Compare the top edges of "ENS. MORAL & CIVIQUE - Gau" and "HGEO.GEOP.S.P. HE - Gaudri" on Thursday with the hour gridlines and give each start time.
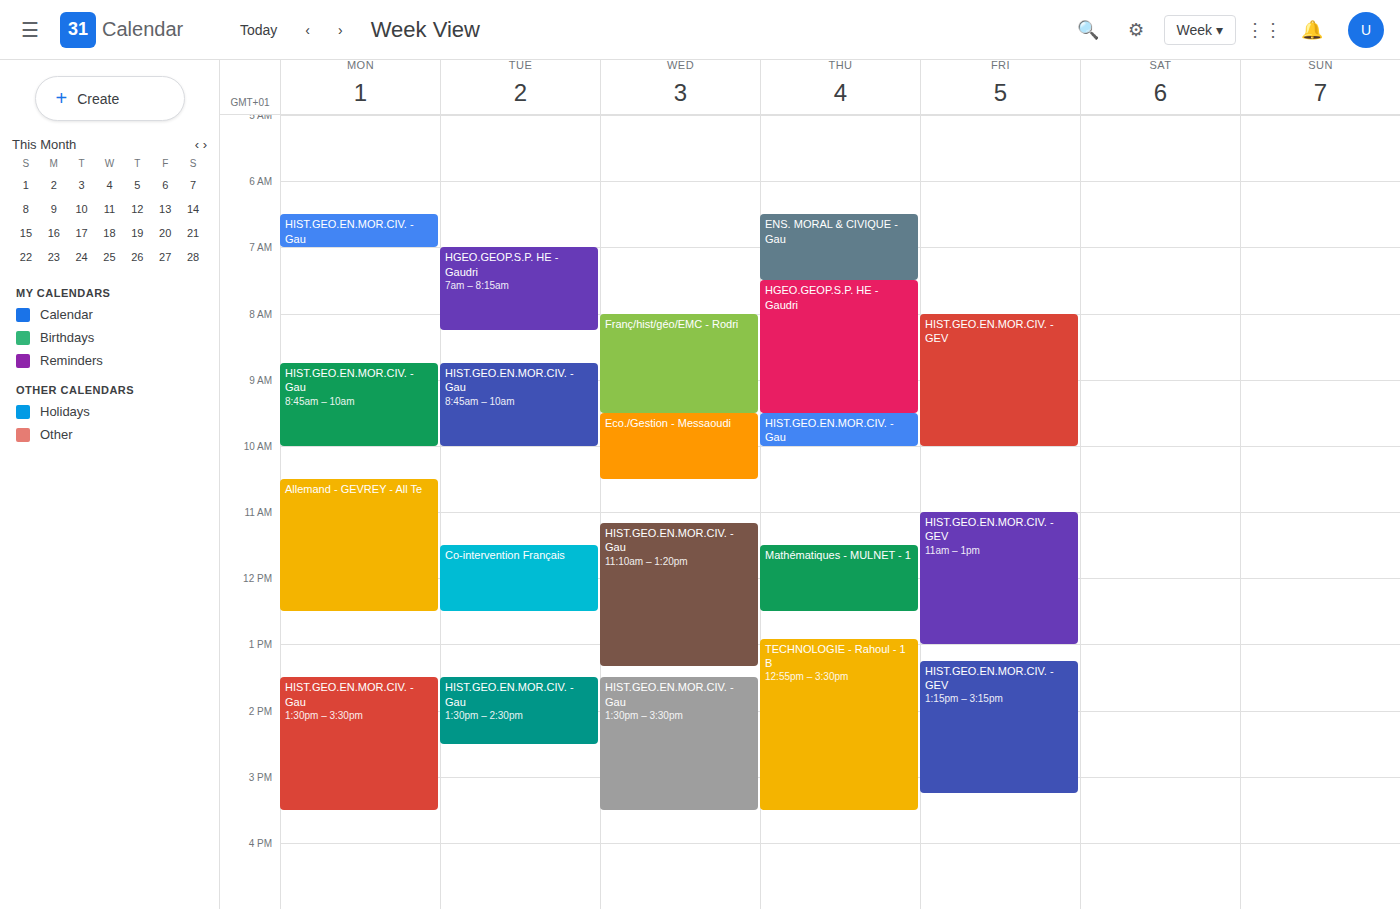
"ENS. MORAL & CIVIQUE - Gau": 06:30, halfway between the 06:00 and 07:00 lines. "HGEO.GEOP.S.P. HE - Gaudri": 07:30, halfway between the 07:00 and 08:00 lines.